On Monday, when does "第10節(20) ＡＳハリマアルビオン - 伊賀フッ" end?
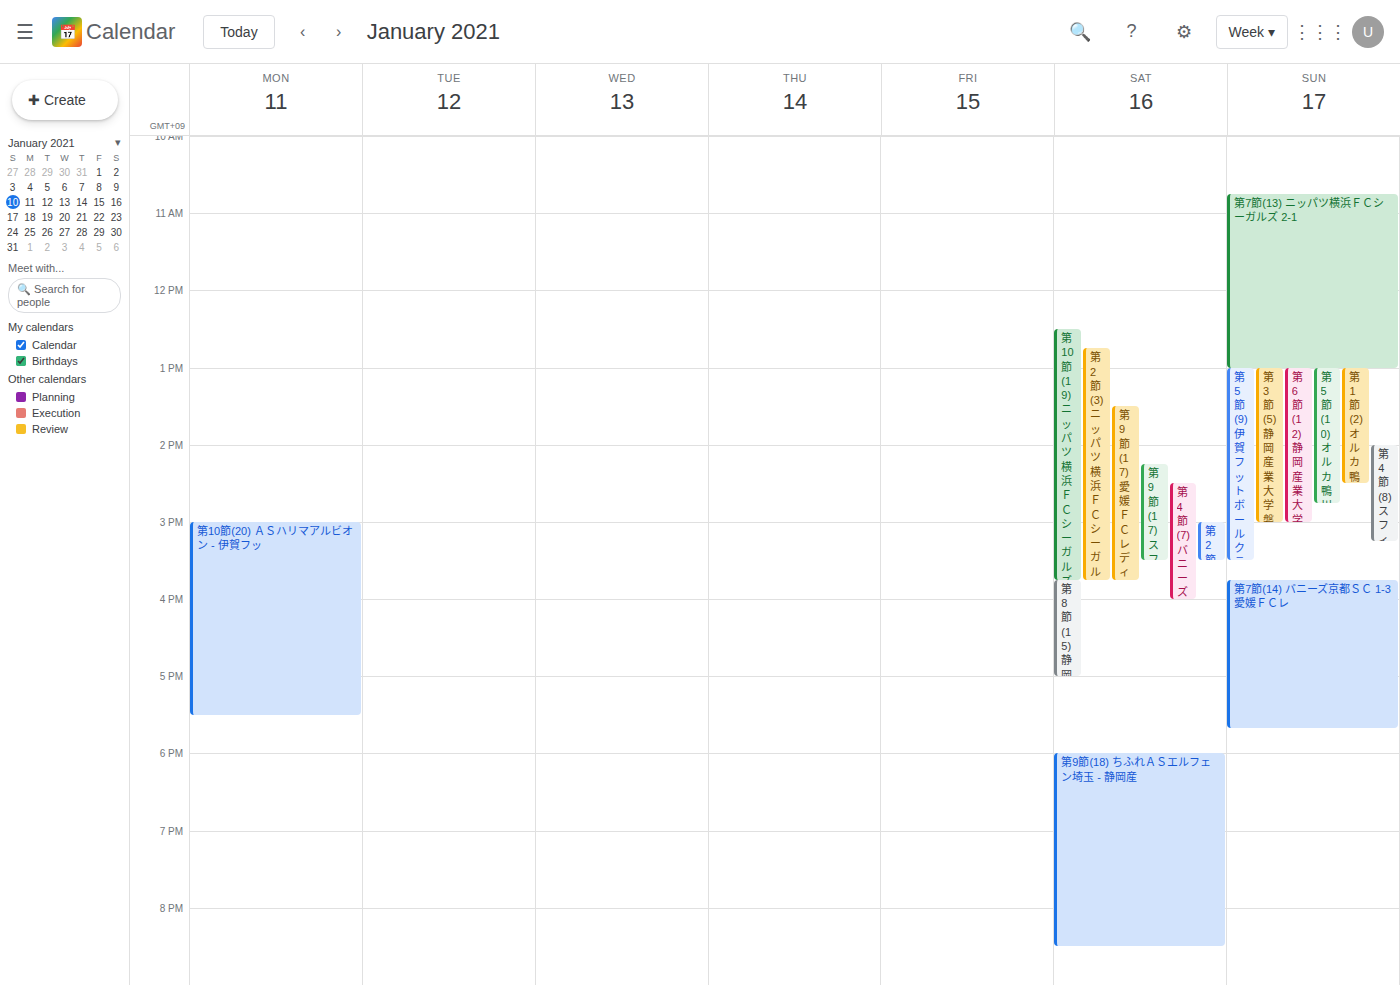
17:30